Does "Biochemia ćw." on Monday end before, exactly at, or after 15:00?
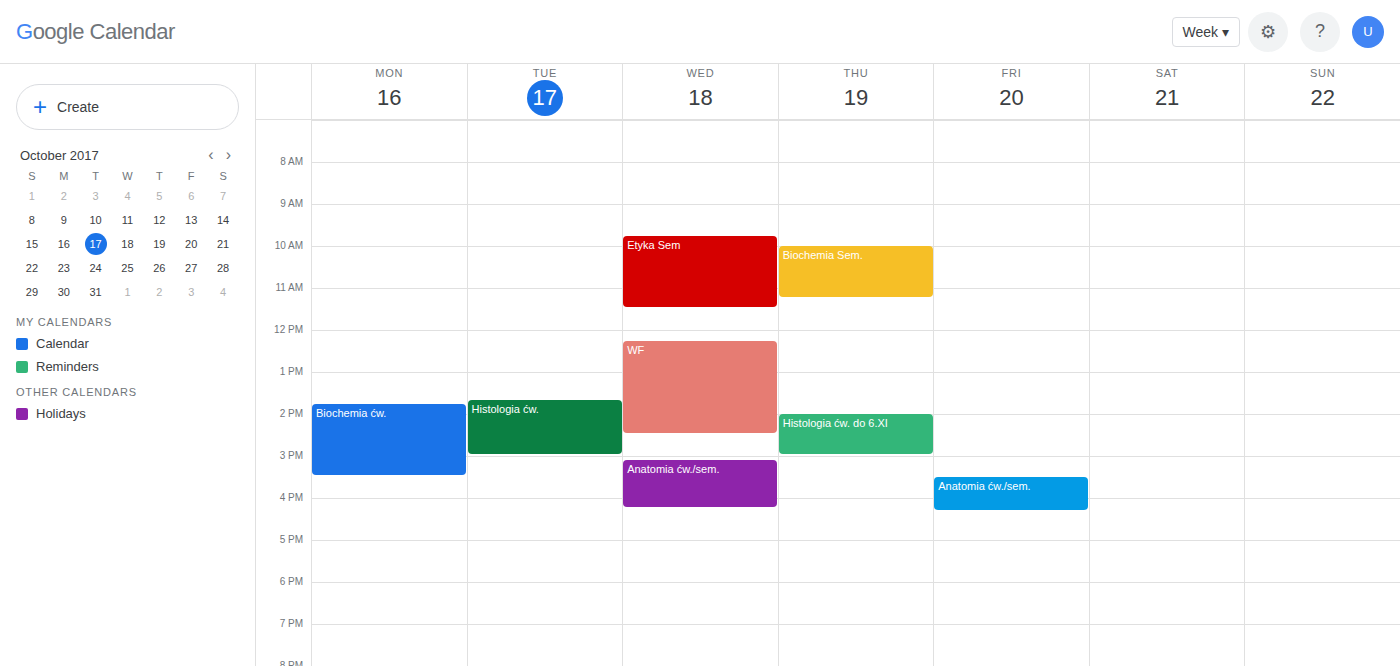
15:30 -- after 15:00, 30 minutes below the 15:00 line.